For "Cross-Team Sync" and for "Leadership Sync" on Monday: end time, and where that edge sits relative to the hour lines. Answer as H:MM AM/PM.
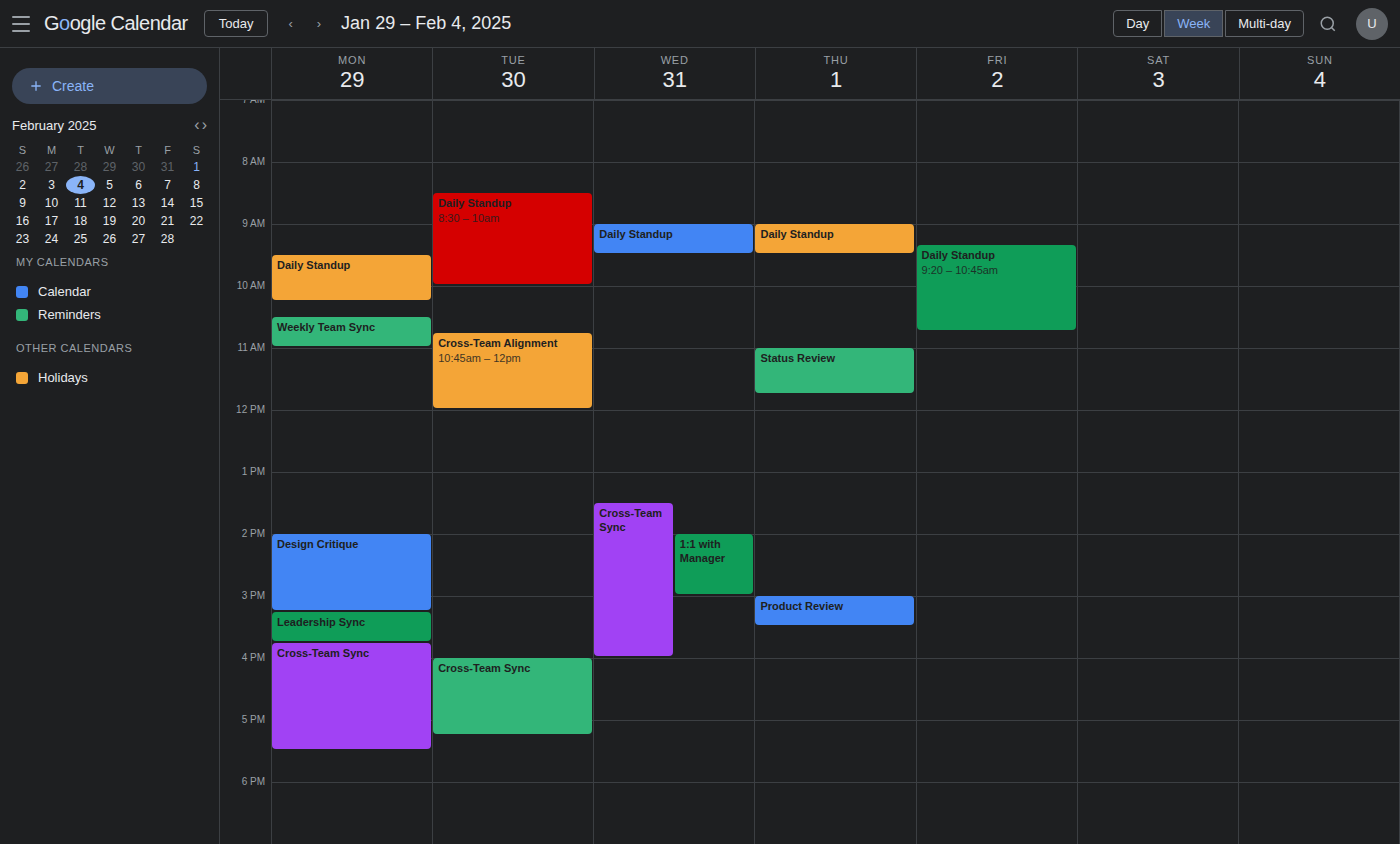
"Cross-Team Sync": 5:30 PM, halfway between the 5 PM and 6 PM lines. "Leadership Sync": 3:45 PM, neither: three quarters of the way from the 3 PM line to the 4 PM line.